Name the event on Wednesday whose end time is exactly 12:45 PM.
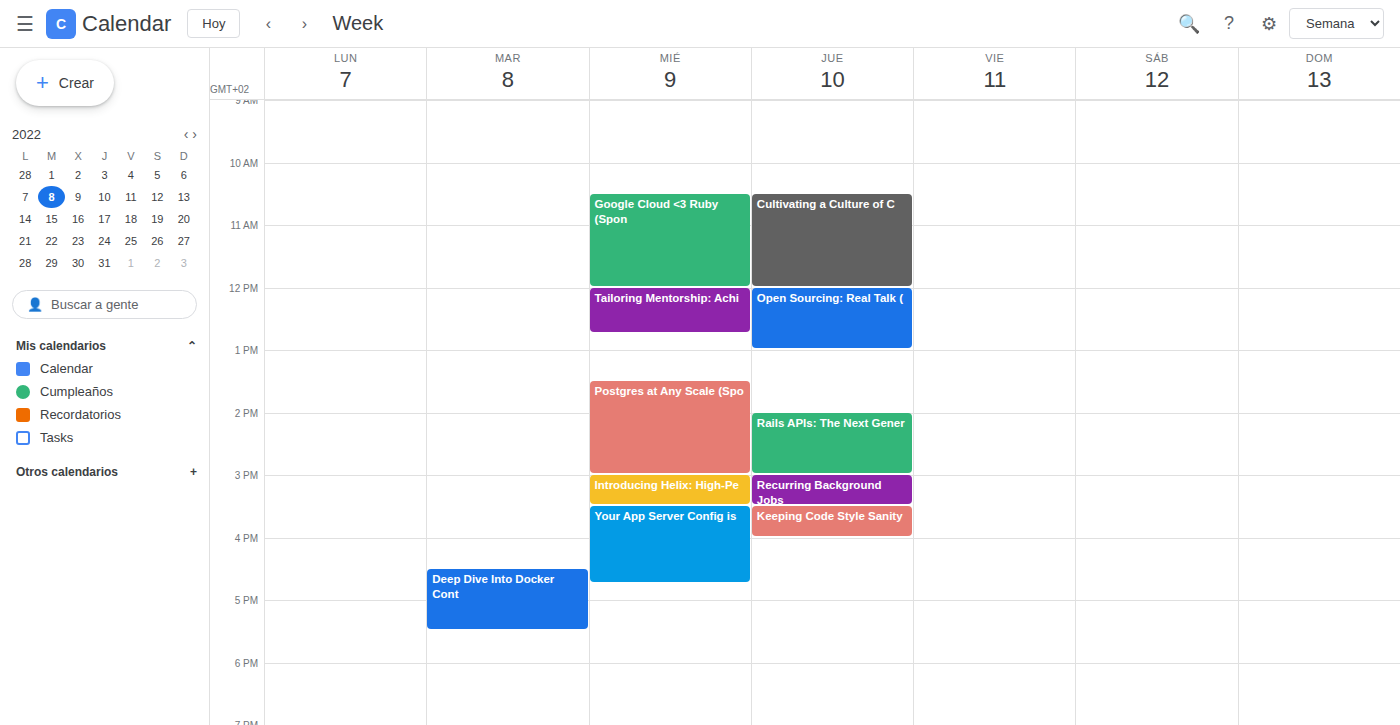
"Tailoring Mentorship: Achi"